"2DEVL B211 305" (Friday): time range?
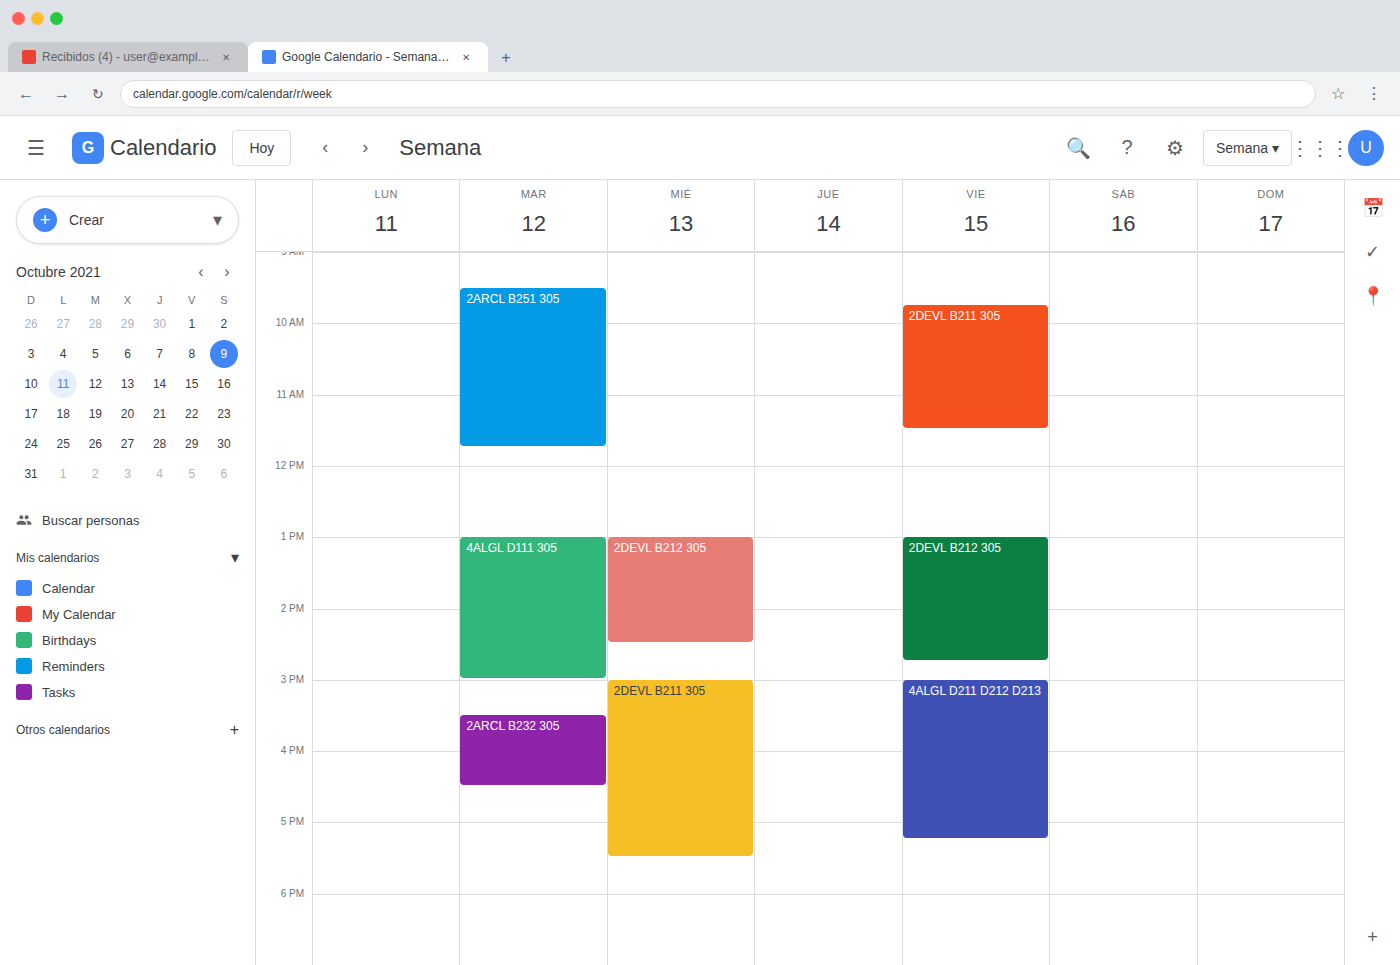
9:45 AM to 11:30 AM